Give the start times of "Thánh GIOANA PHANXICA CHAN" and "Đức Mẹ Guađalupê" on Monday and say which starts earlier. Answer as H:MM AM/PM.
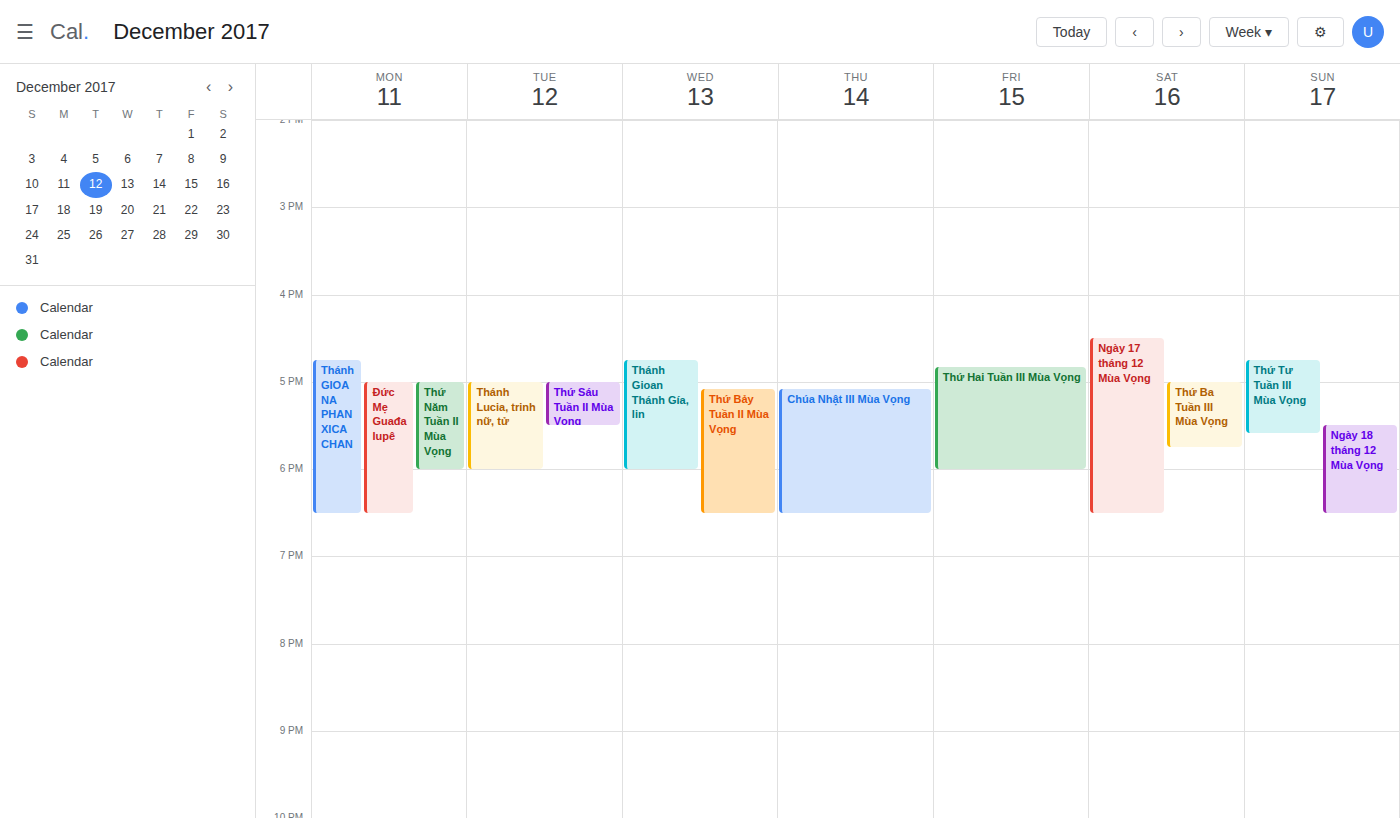
"Thánh GIOANA PHANXICA CHAN" 4:45 PM; "Đức Mẹ Guađalupê" 5:00 PM.